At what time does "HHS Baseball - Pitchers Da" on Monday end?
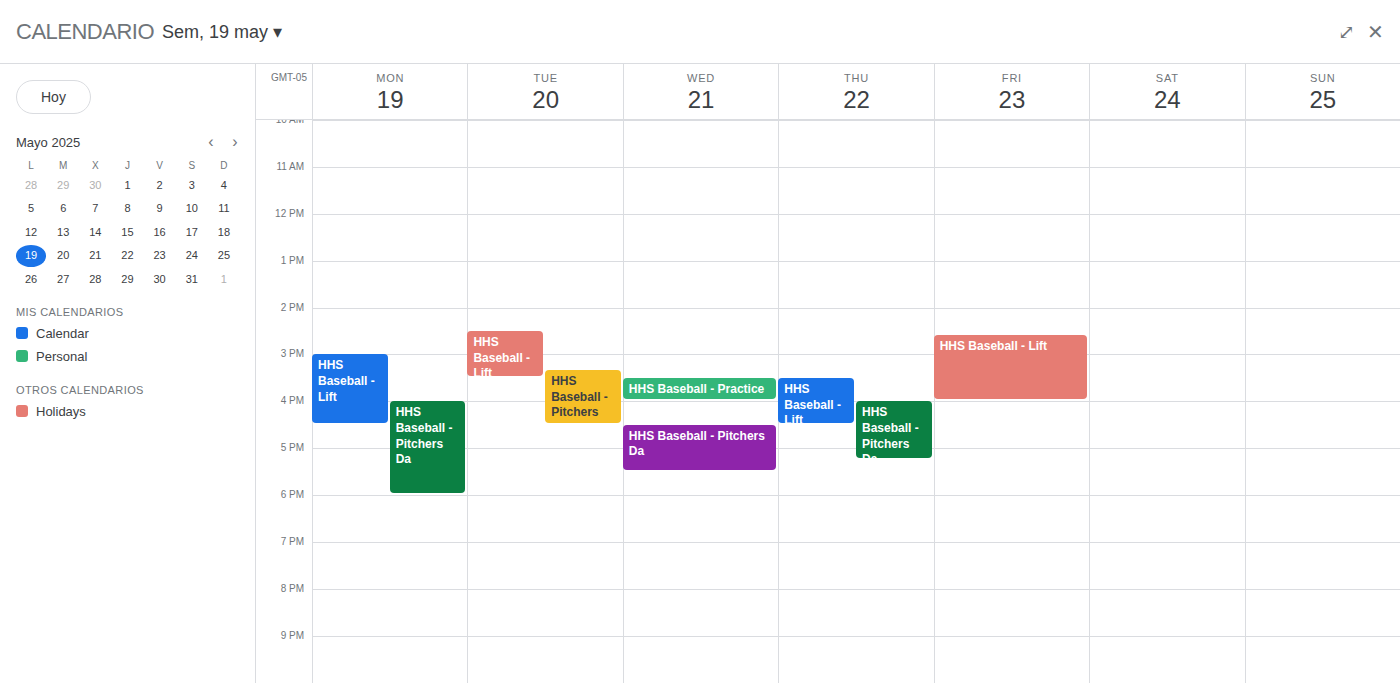
6:00 PM